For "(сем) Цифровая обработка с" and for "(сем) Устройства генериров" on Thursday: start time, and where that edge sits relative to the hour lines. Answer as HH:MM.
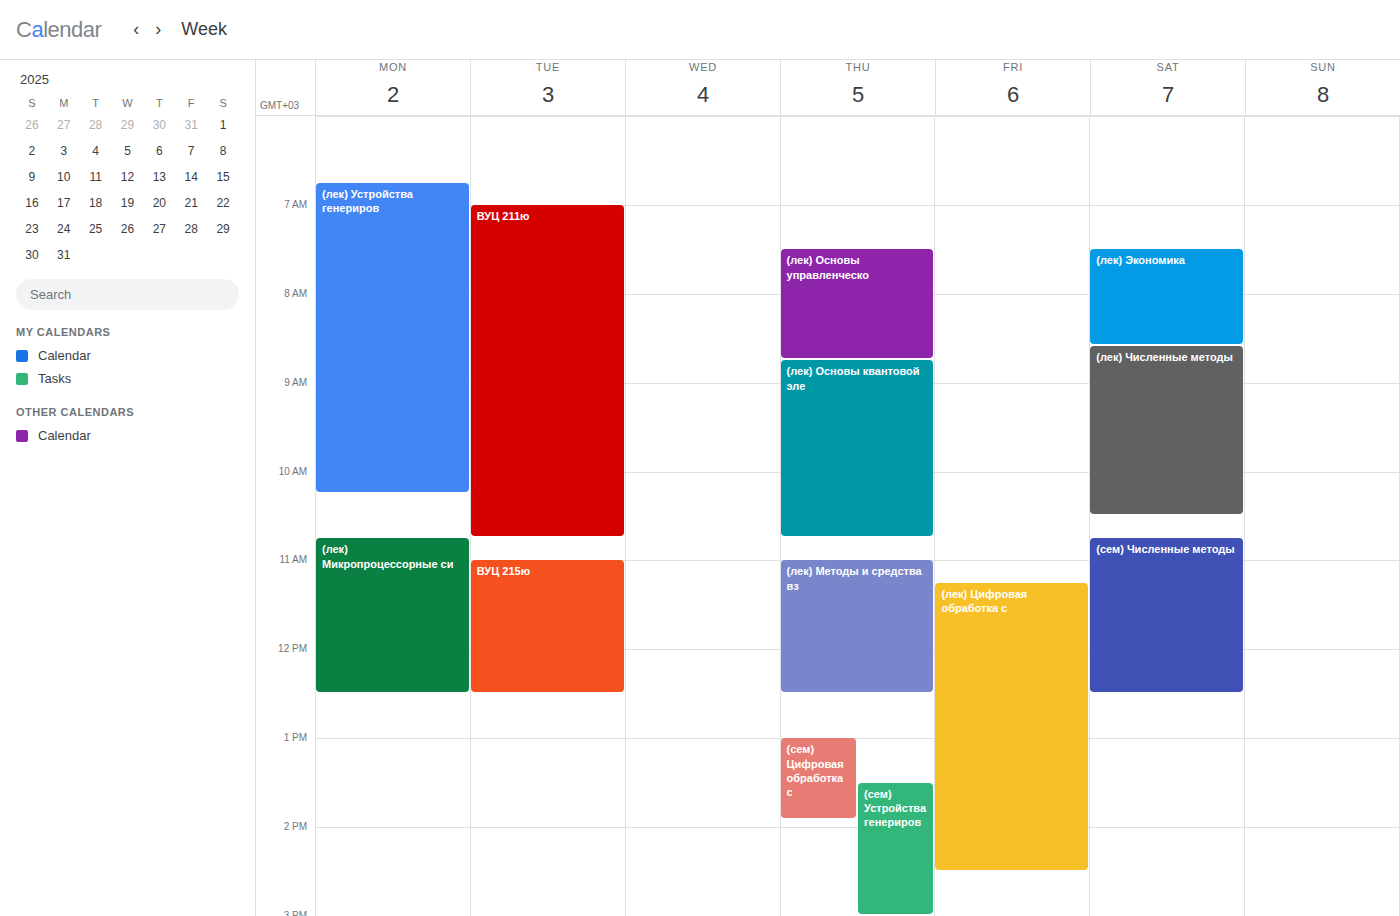
"(сем) Цифровая обработка с": 13:00, exactly on the 13:00 line. "(сем) Устройства генериров": 13:30, halfway between the 13:00 and 14:00 lines.